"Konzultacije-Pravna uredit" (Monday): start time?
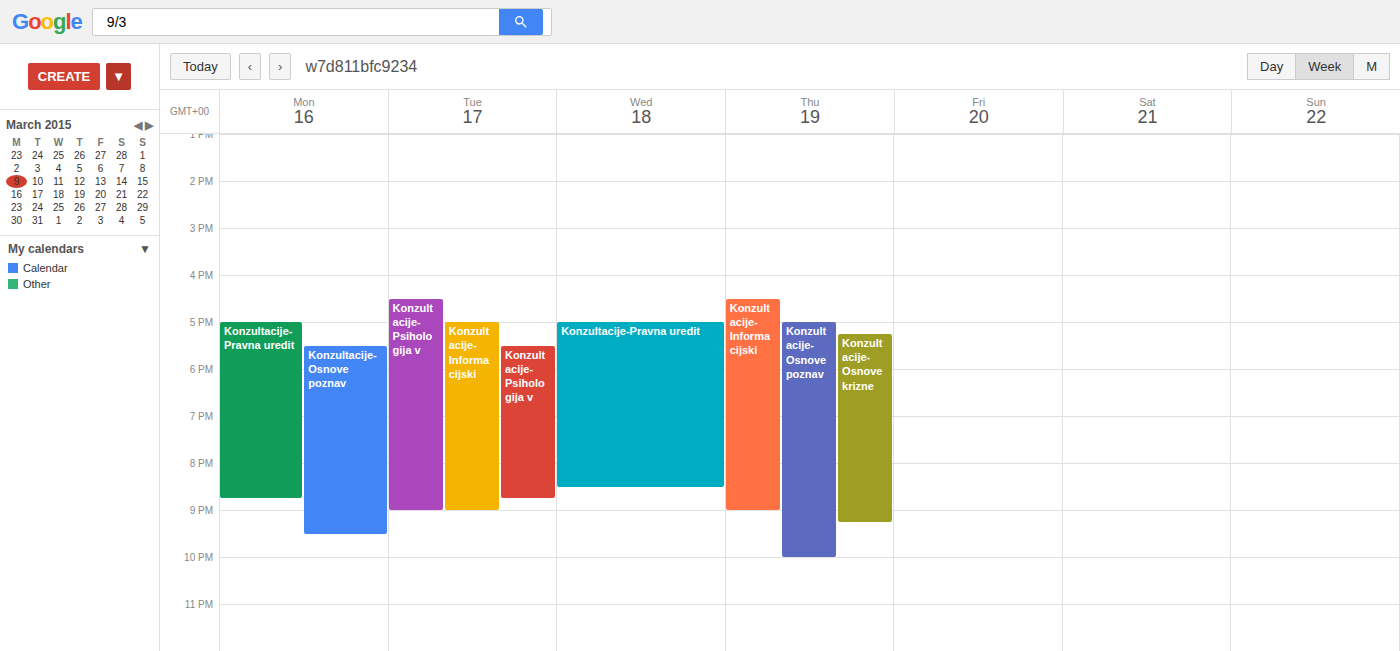
17:00